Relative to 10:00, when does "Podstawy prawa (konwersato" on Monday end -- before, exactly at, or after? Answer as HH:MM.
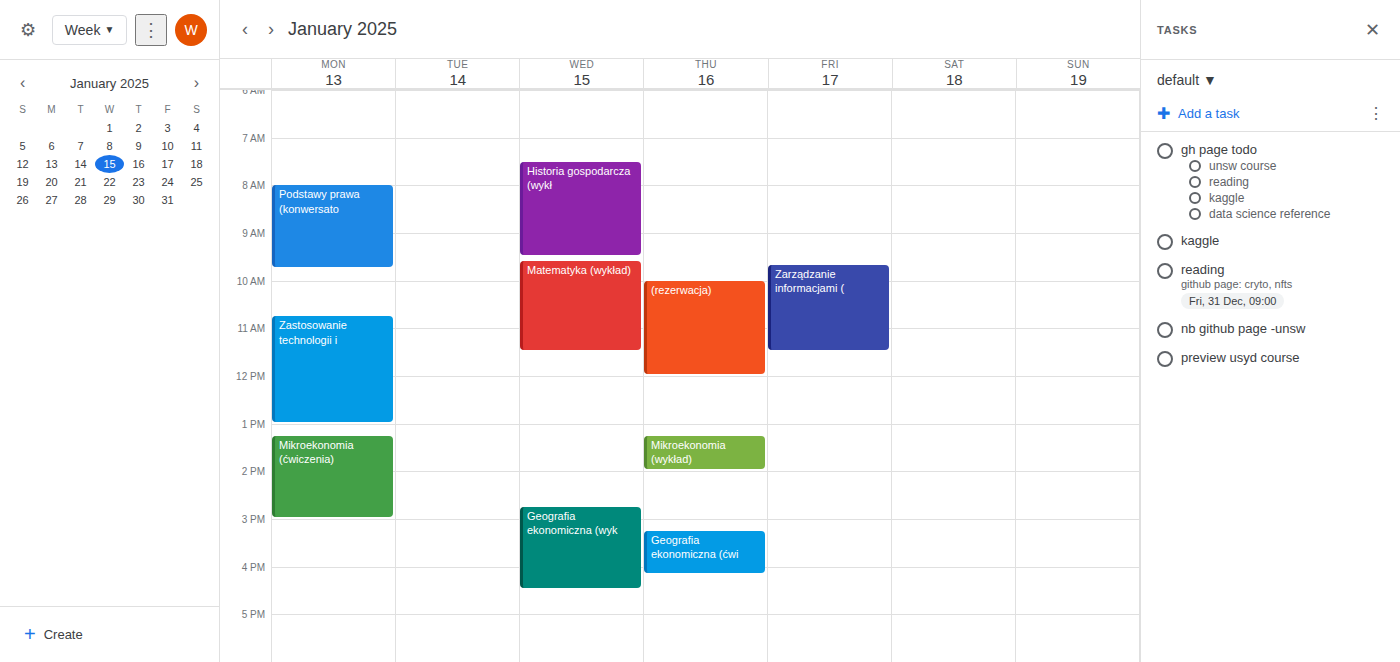
09:45 -- before 10:00, 15 minutes above the 10:00 line.